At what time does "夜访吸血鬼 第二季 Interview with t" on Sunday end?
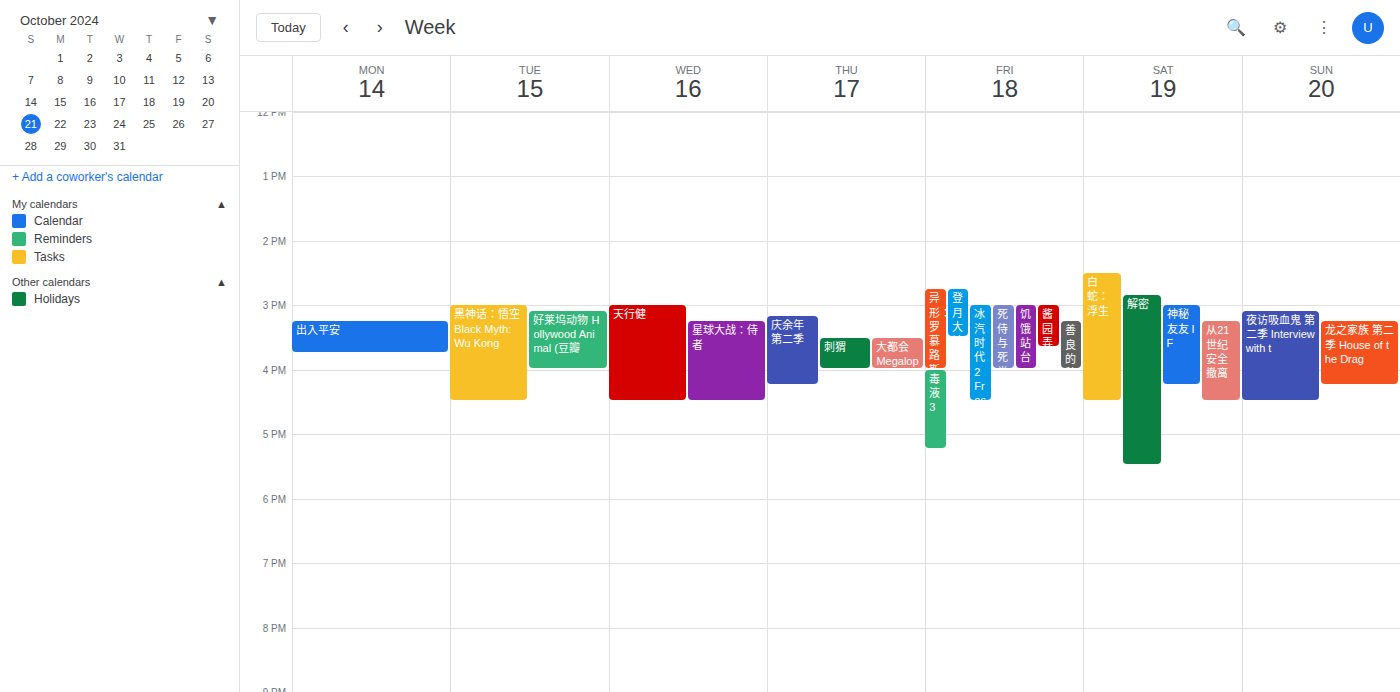
4:30 PM